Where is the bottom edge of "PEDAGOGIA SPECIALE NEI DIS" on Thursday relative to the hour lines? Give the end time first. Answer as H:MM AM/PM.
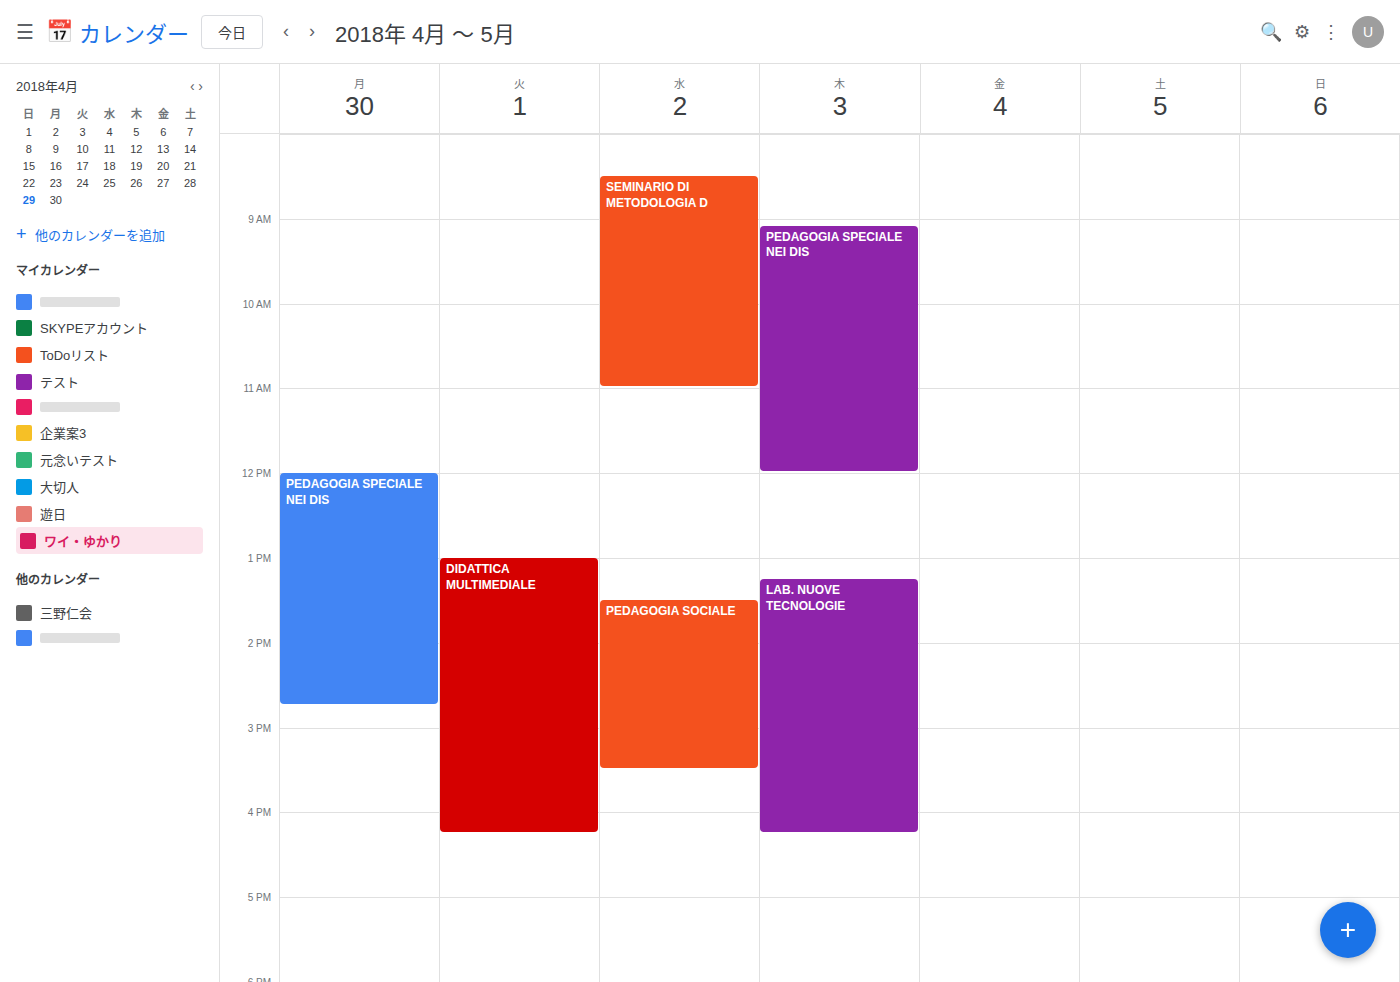
12:00 PM -- exactly on the 12 PM line.